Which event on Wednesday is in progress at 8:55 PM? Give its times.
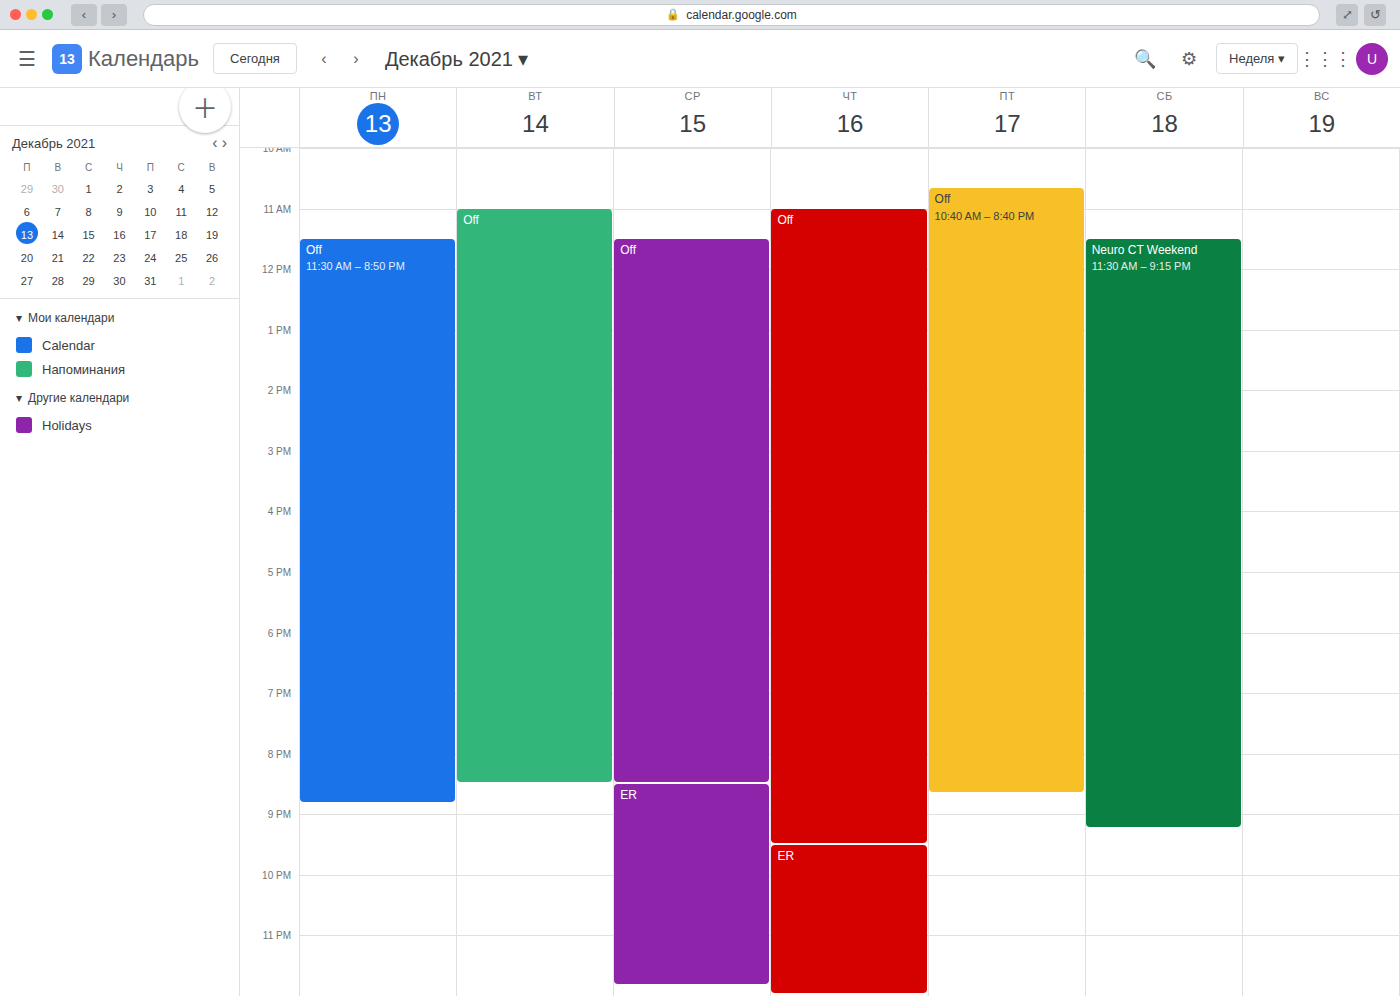
"ER", 8:30 PM to 11:50 PM